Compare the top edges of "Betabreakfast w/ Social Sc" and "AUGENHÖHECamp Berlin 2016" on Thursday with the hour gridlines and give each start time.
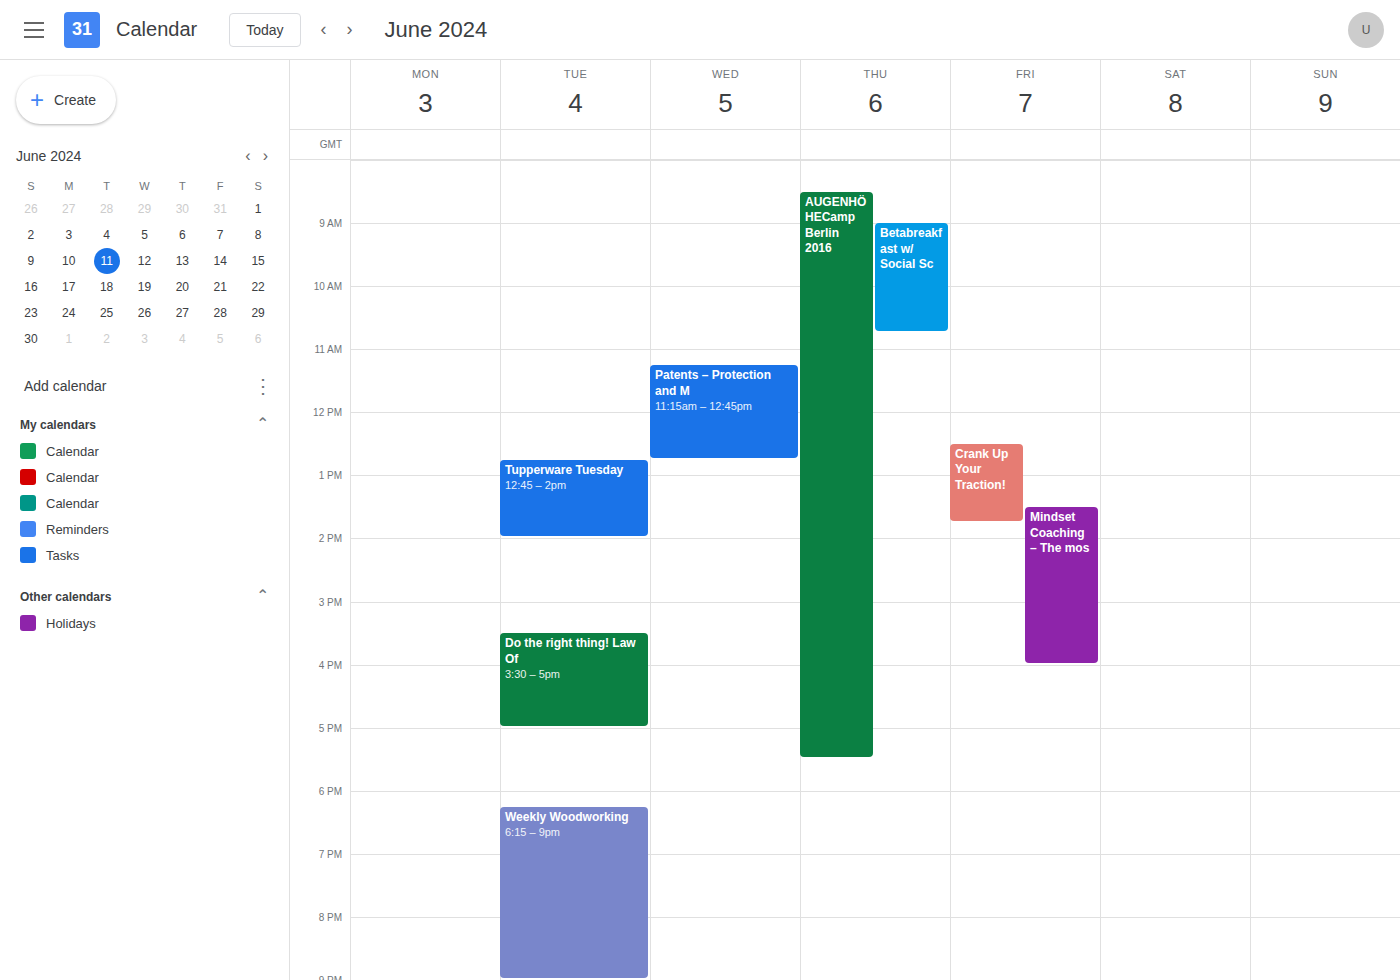
"Betabreakfast w/ Social Sc": 9:00 AM, exactly on the 9 AM line. "AUGENHÖHECamp Berlin 2016": 8:30 AM, halfway between the 8 AM and 9 AM lines.